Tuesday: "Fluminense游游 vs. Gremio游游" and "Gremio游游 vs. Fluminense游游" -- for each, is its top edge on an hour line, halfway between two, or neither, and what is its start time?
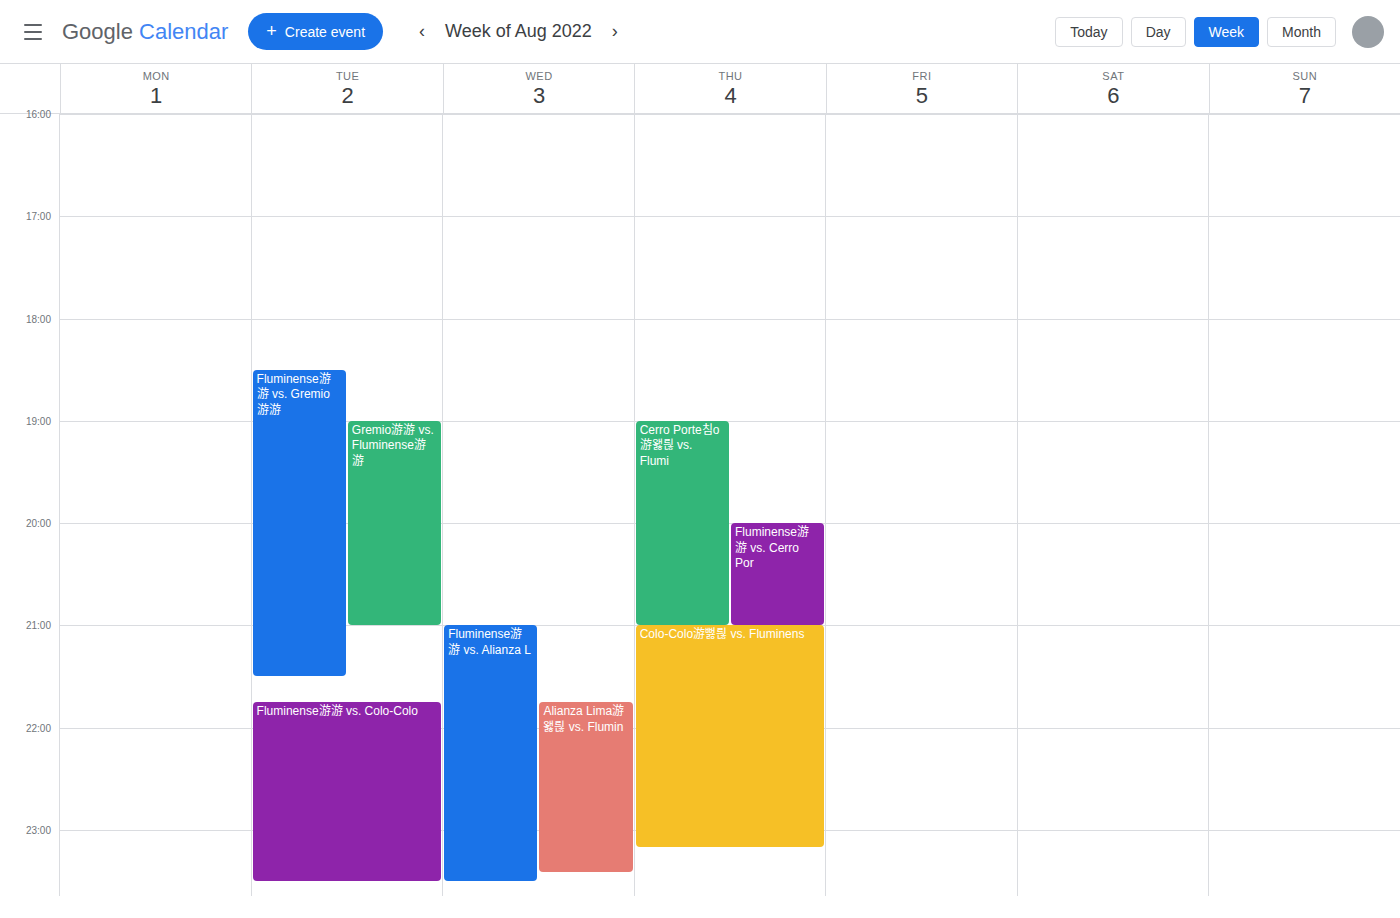
"Fluminense游游 vs. Gremio游游": 6:30 PM, halfway between the 6 PM and 7 PM lines. "Gremio游游 vs. Fluminense游游": 7:00 PM, exactly on the 7 PM line.